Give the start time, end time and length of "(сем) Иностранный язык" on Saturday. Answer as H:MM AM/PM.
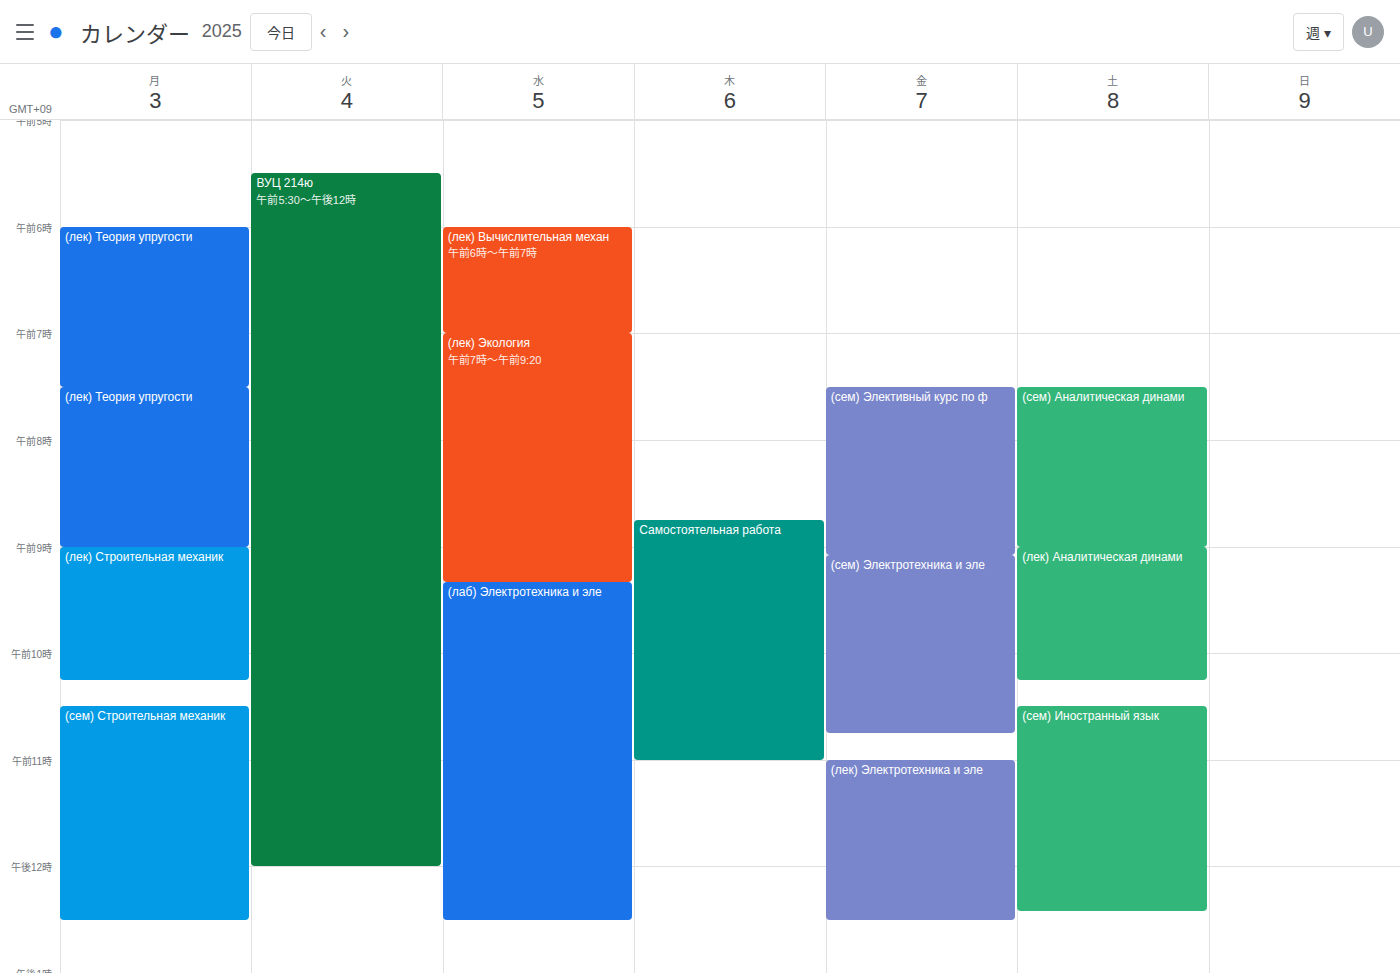
10:30 AM to 12:25 PM, 1 hour 55 minutes